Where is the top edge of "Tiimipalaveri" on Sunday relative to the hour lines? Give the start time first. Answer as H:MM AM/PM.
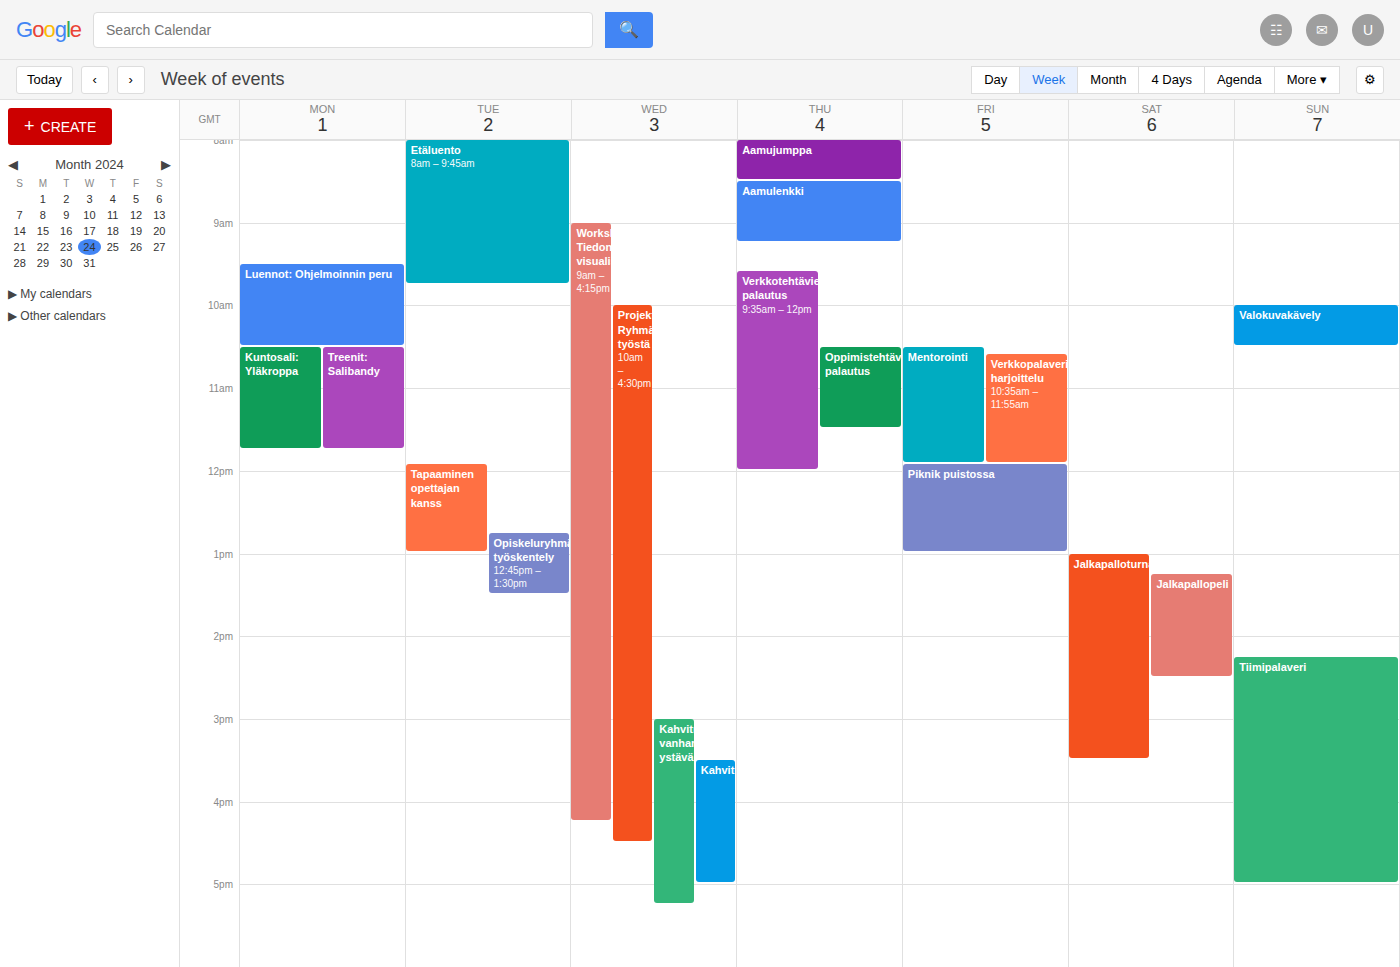
2:15 PM -- neither: a quarter of the way from the 2 PM line to the 3 PM line.